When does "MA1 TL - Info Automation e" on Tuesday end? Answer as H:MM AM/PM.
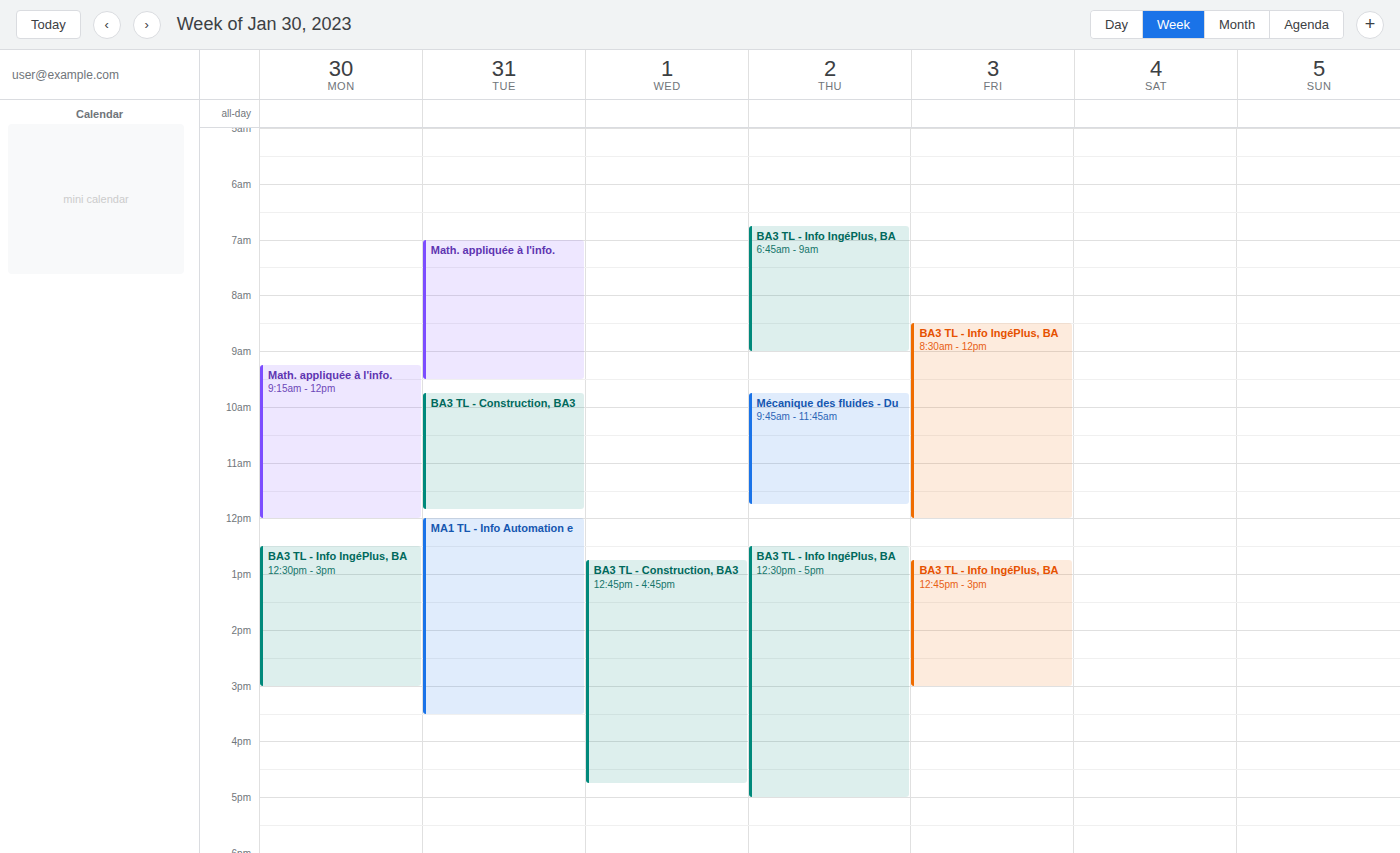
3:30 PM